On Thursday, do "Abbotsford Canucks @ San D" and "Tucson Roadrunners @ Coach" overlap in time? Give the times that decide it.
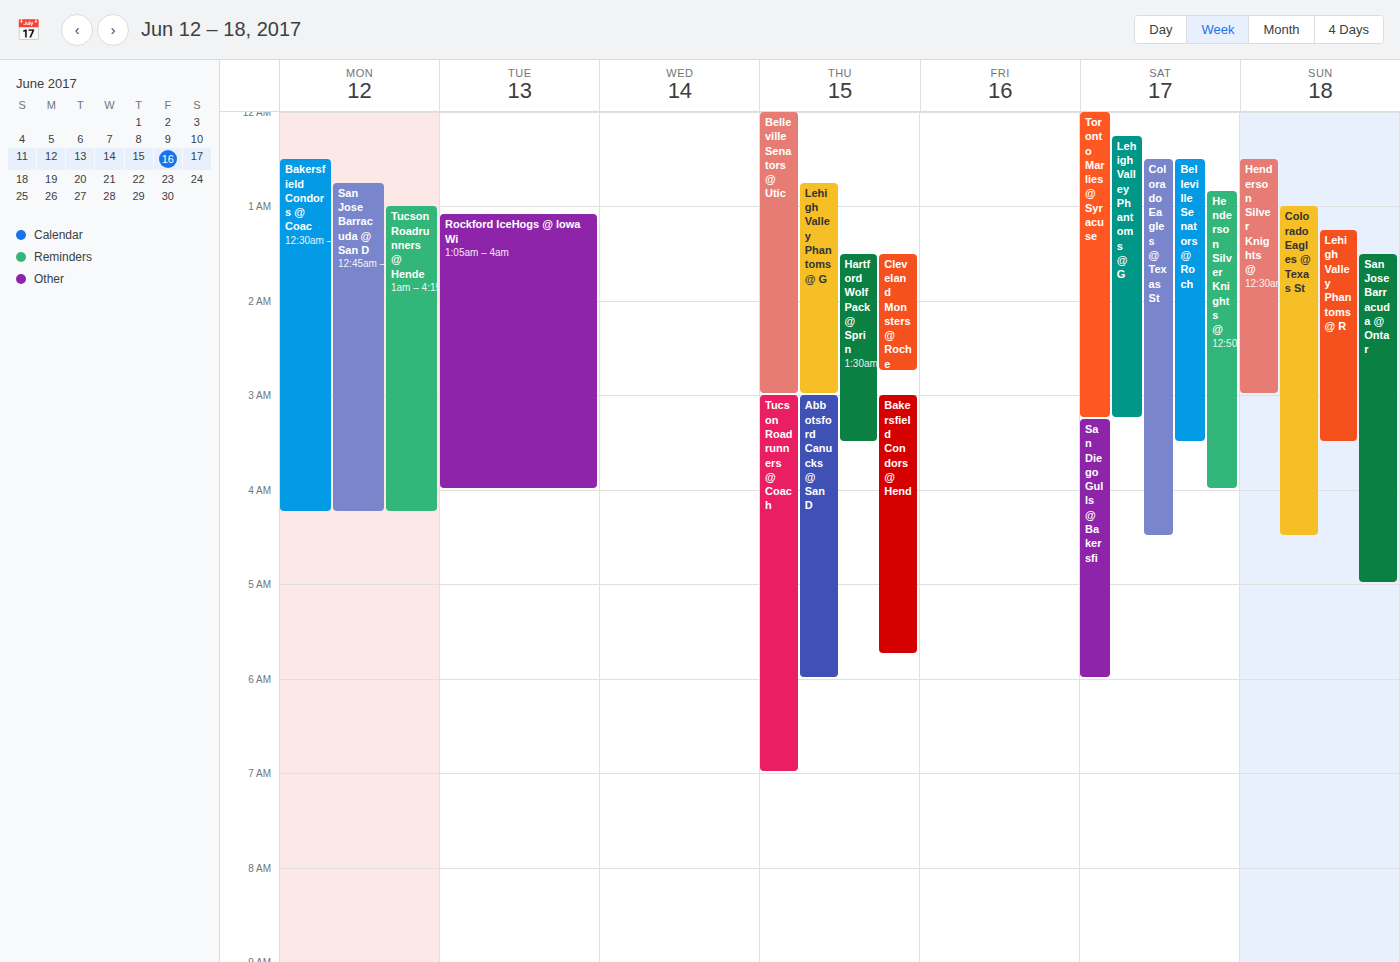
"Abbotsford Canucks @ San D" runs 3:00 AM to 6:00 AM, inside "Tucson Roadrunners @ Coach" -- they overlap.